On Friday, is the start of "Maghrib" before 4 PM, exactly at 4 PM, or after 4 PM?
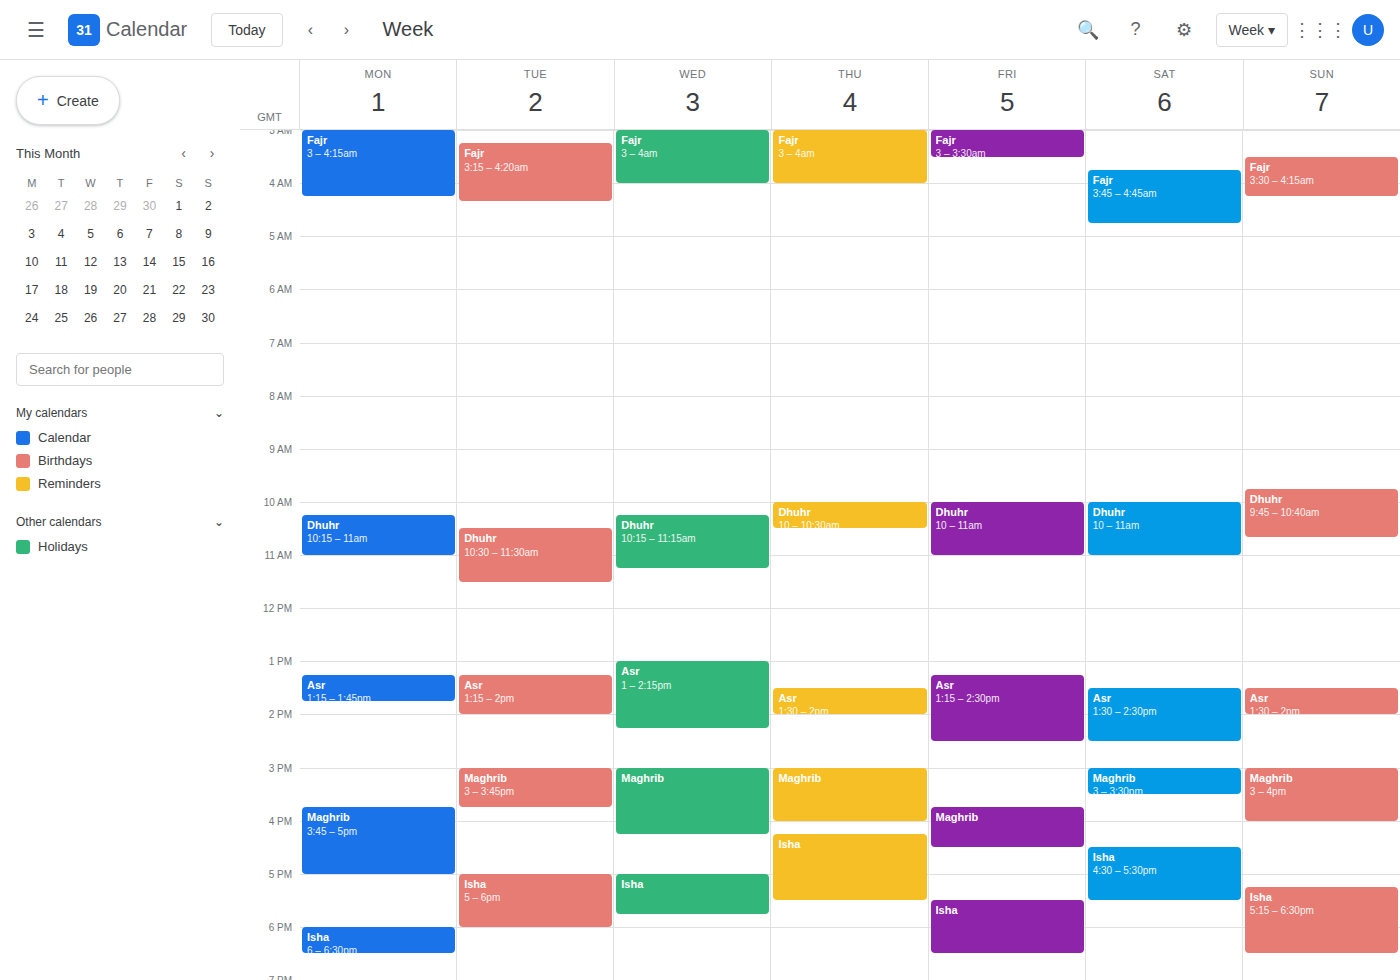
3:45 PM -- before 4 PM, 15 minutes above the 4 PM line.